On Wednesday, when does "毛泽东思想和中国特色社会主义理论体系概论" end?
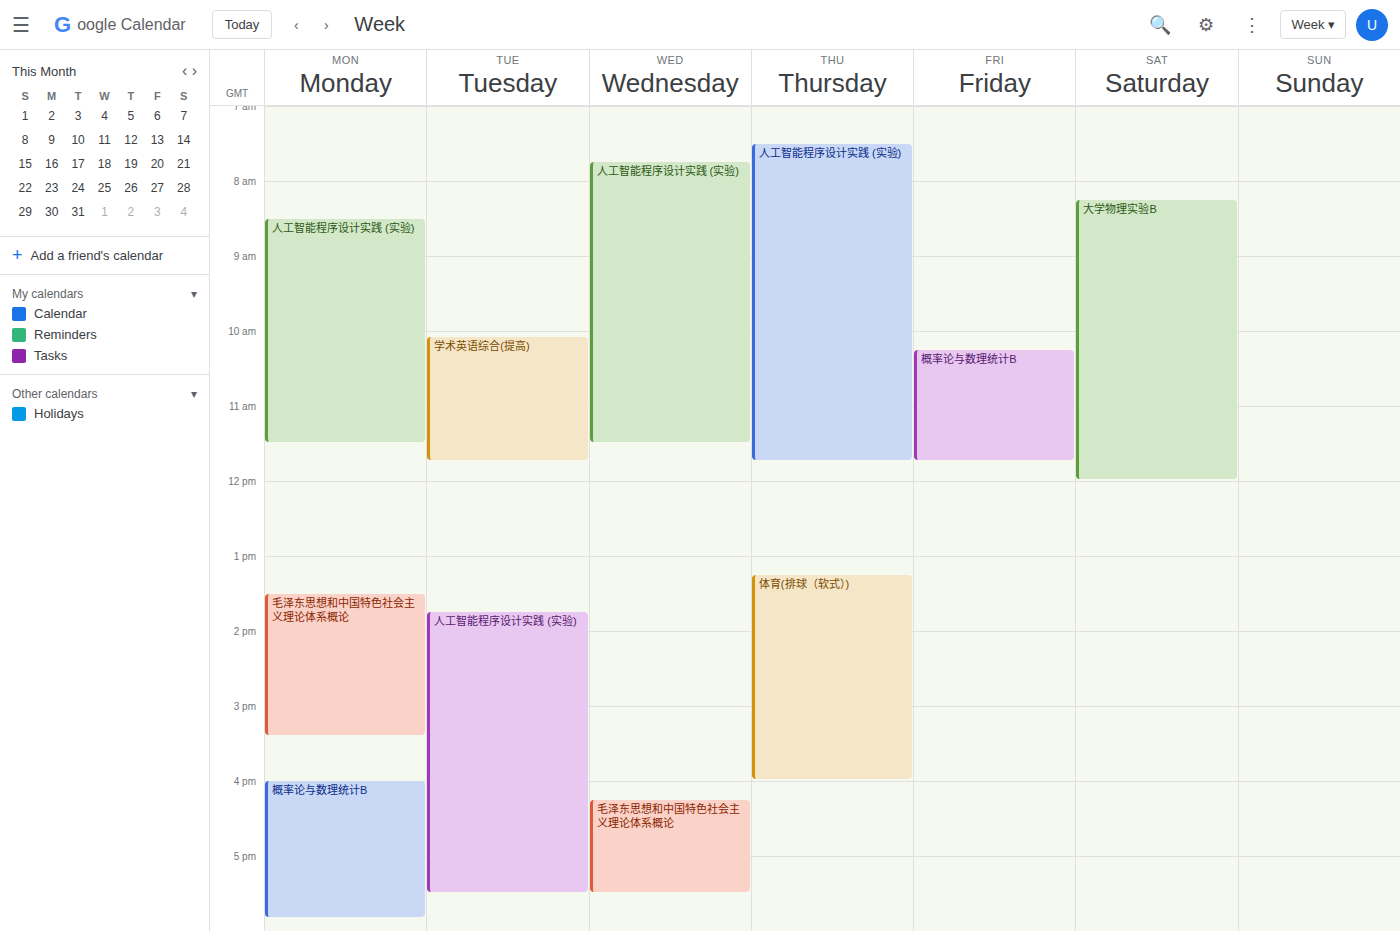
5:30 PM